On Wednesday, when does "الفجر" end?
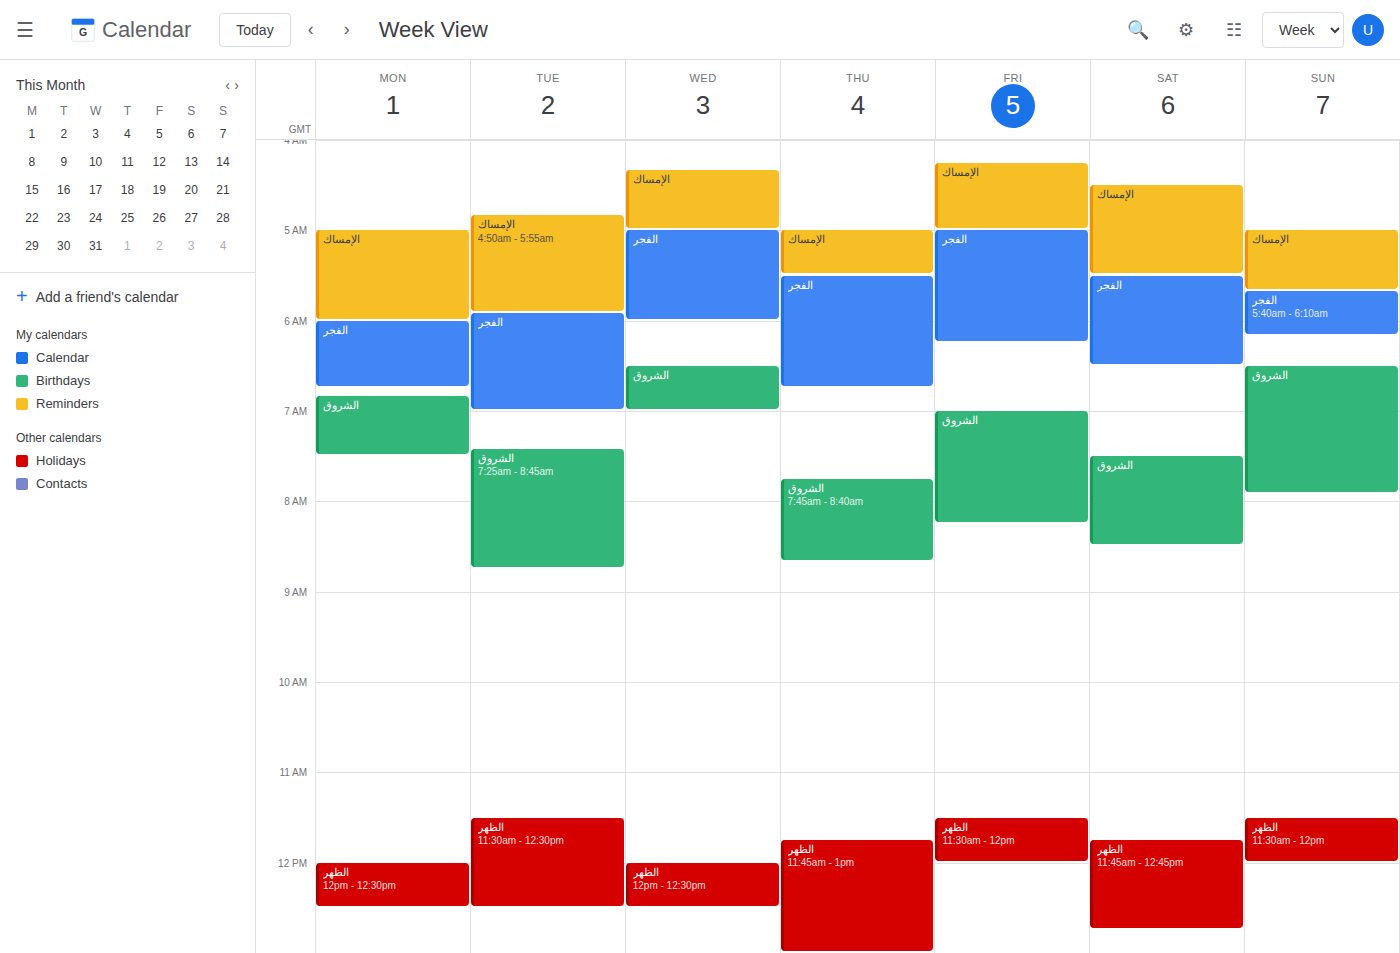
6:00 AM